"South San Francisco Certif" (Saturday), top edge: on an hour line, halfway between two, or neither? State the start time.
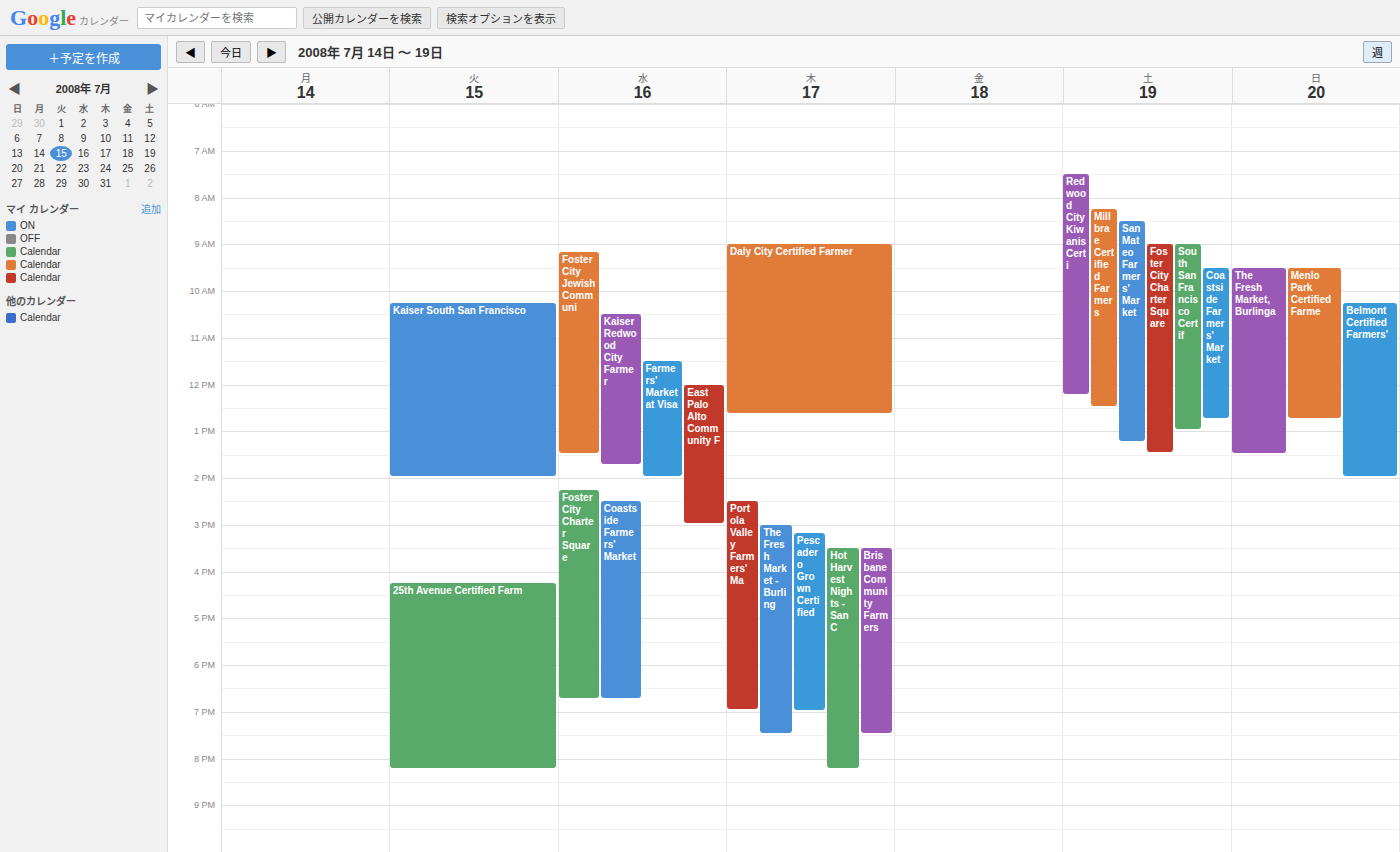
9:00 AM -- exactly on the 9 AM line.